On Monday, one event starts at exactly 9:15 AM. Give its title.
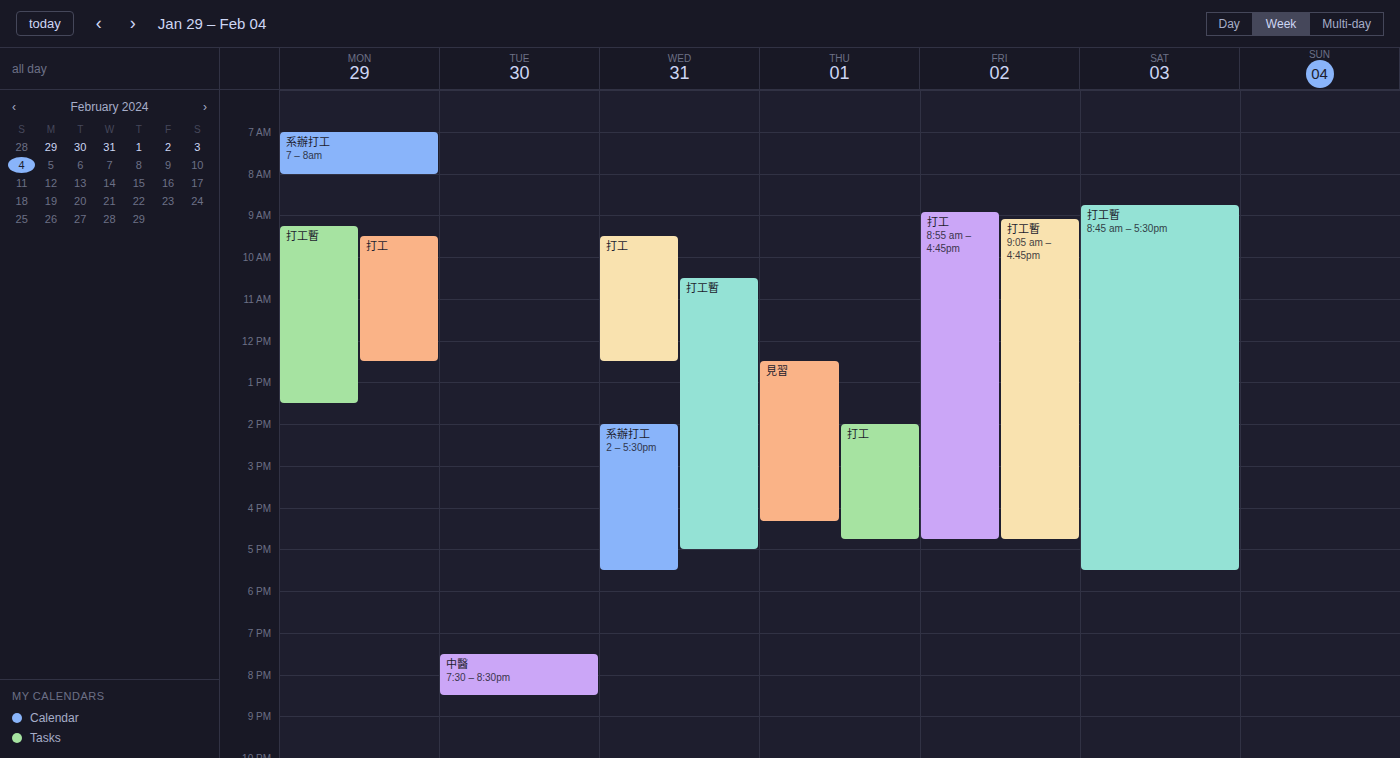
"打工暫"